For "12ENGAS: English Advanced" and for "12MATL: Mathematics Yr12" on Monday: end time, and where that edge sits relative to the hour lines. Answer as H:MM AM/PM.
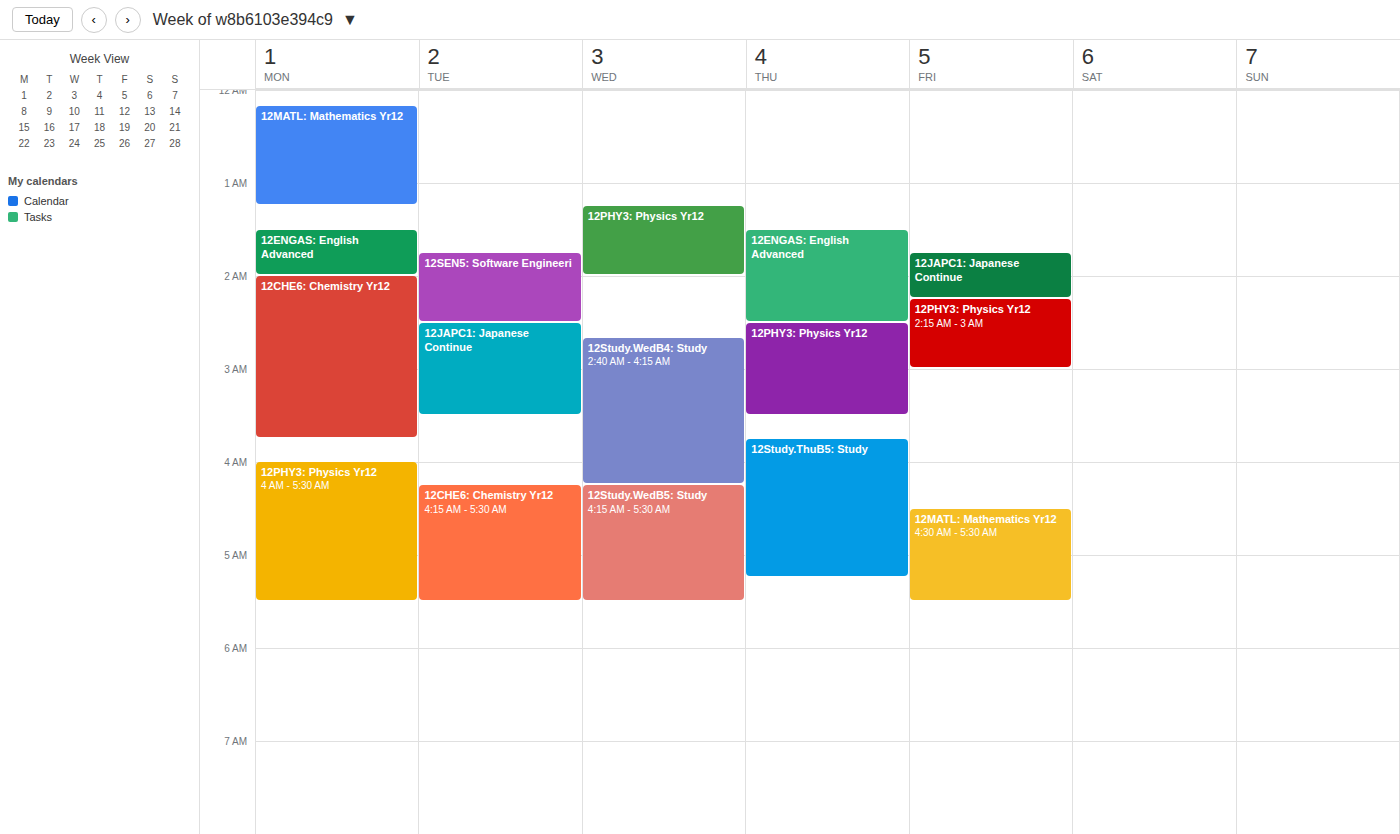
"12ENGAS: English Advanced": 2:00 AM, exactly on the 2 AM line. "12MATL: Mathematics Yr12": 1:15 AM, neither: a quarter of the way from the 1 AM line to the 2 AM line.